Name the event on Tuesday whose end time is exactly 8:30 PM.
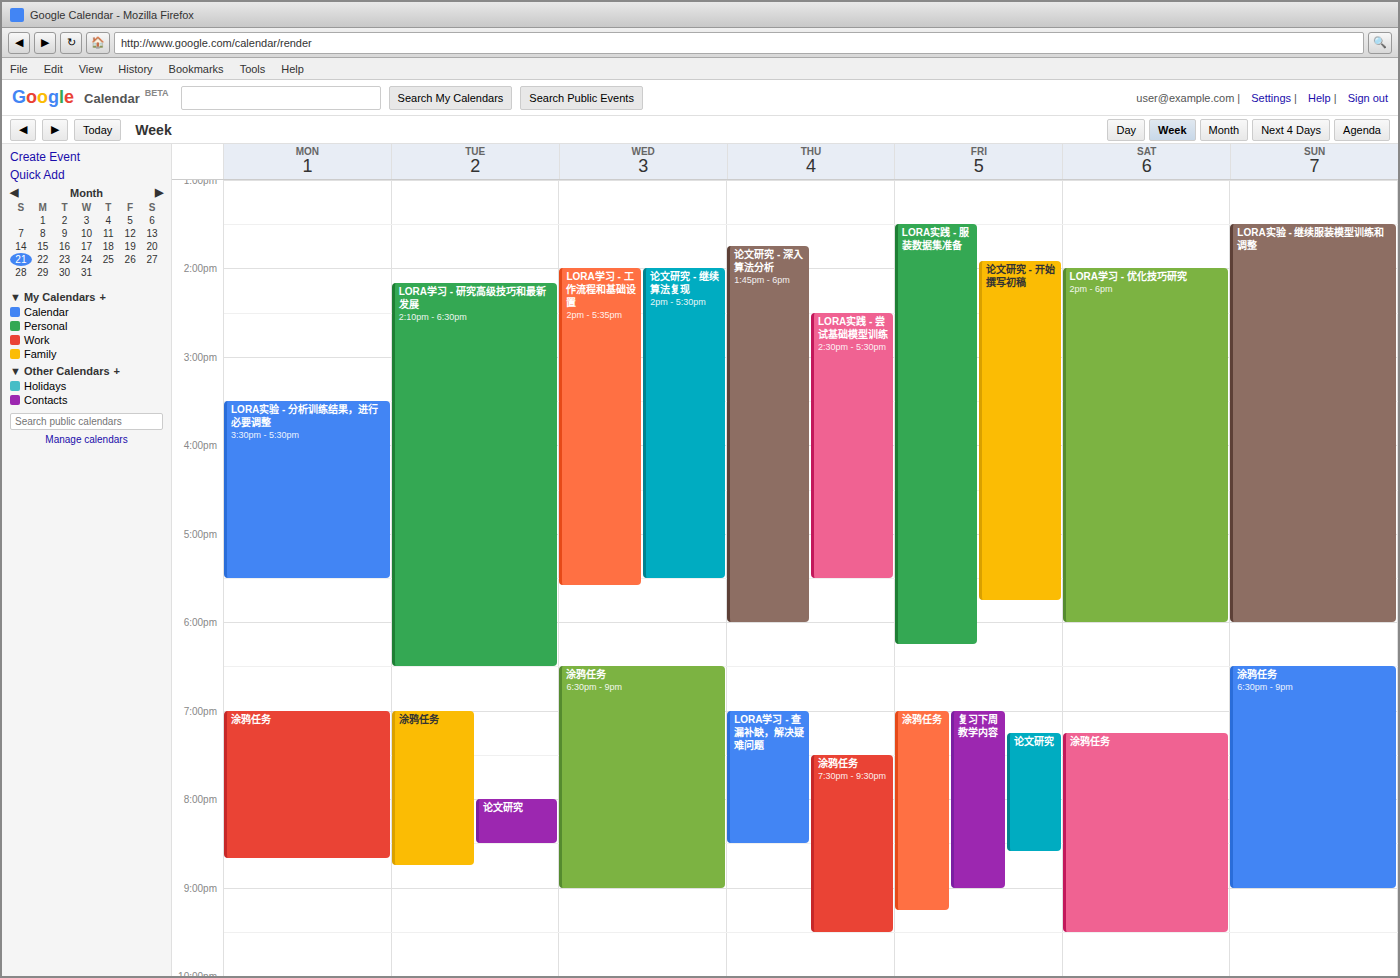
"论文研究"